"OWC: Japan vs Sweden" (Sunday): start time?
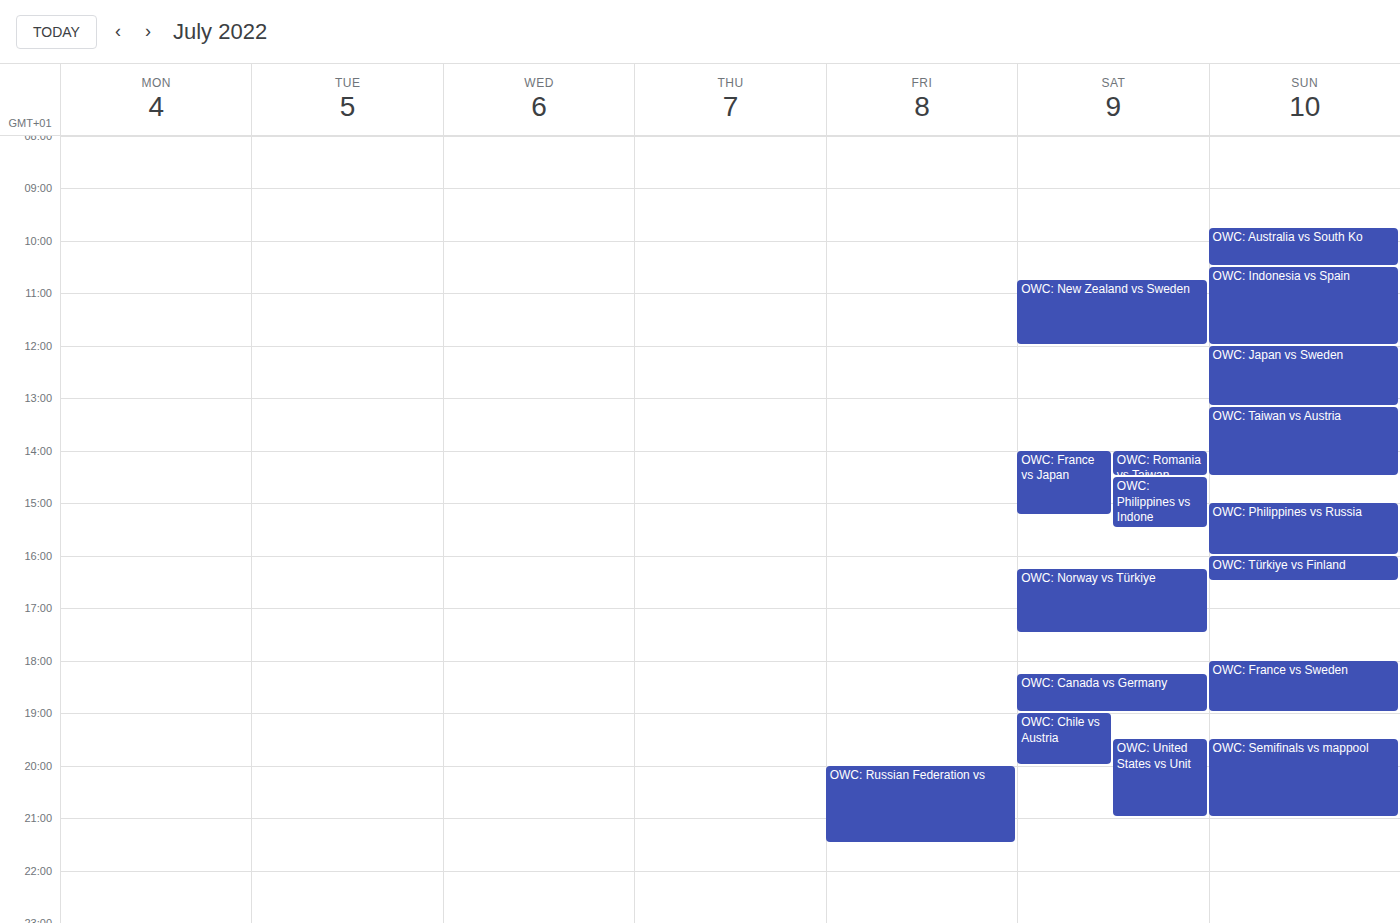
12:00